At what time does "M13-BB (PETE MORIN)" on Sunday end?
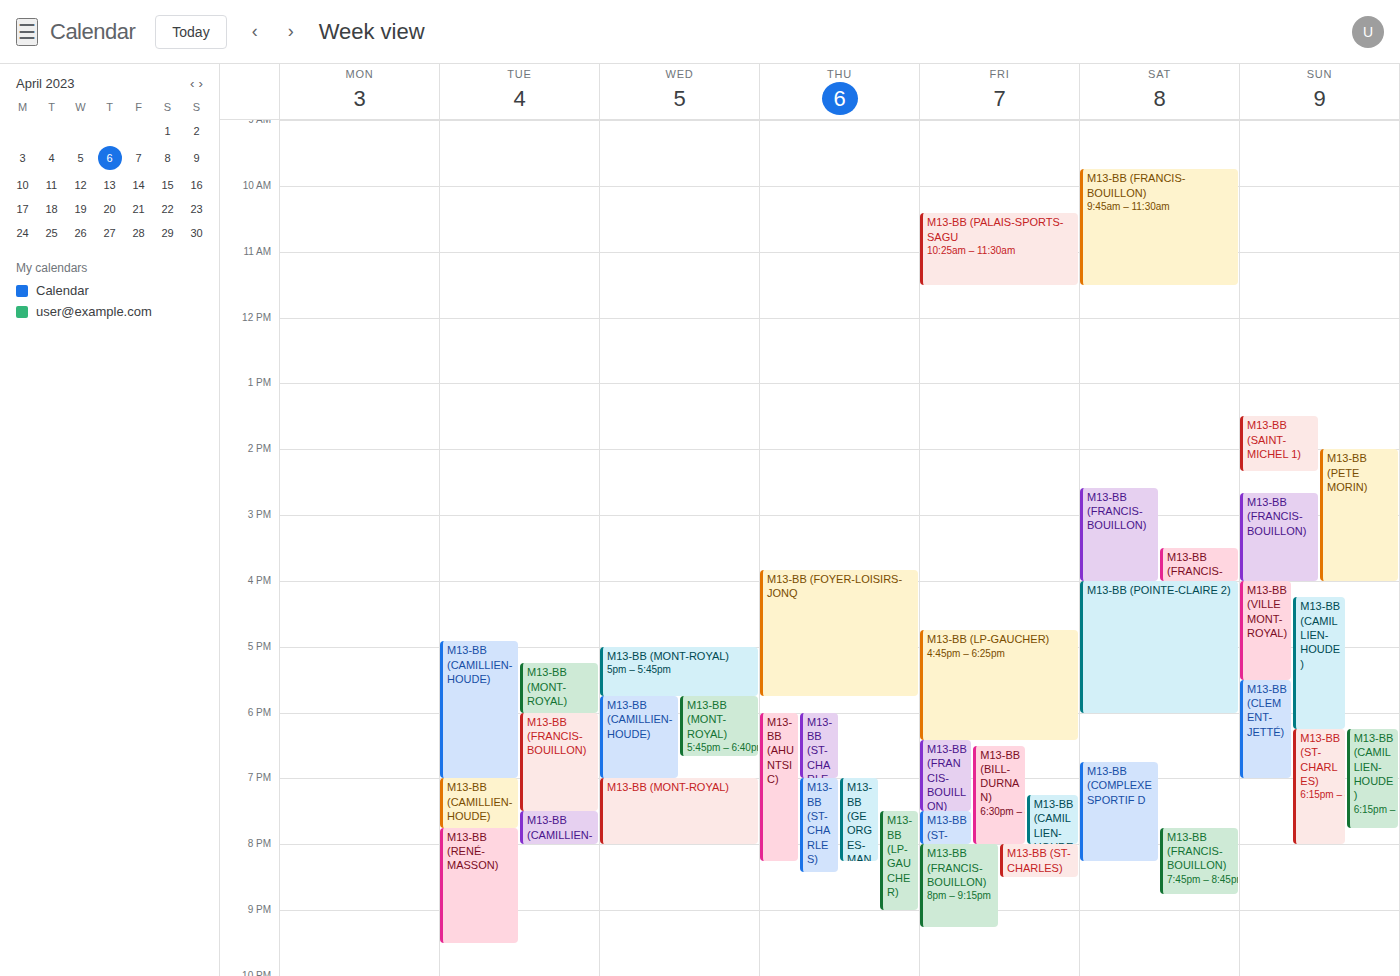
4:00 PM